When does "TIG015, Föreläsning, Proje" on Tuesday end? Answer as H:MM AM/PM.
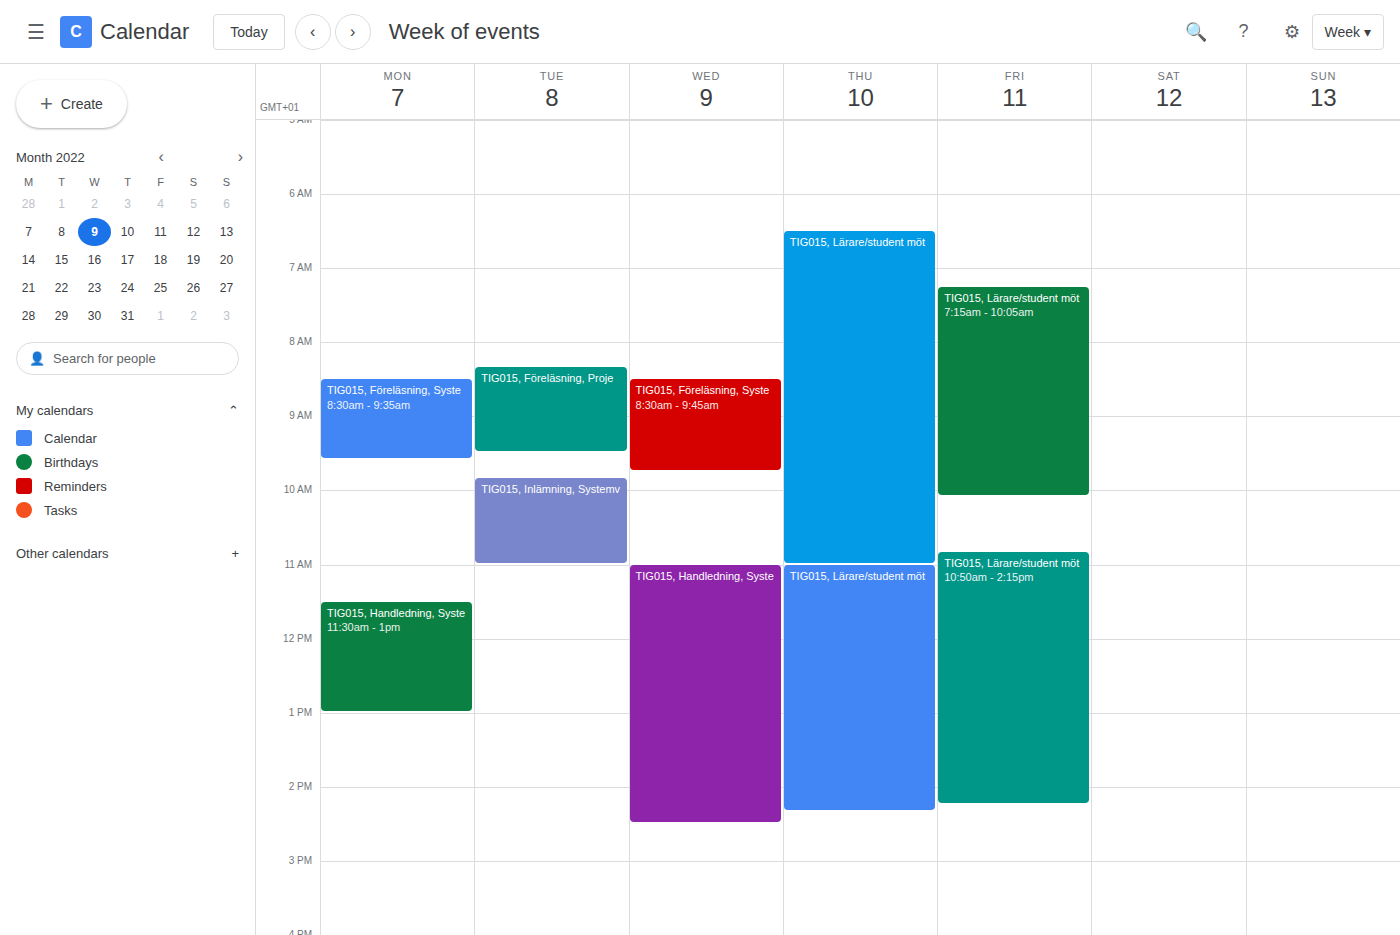
9:30 AM